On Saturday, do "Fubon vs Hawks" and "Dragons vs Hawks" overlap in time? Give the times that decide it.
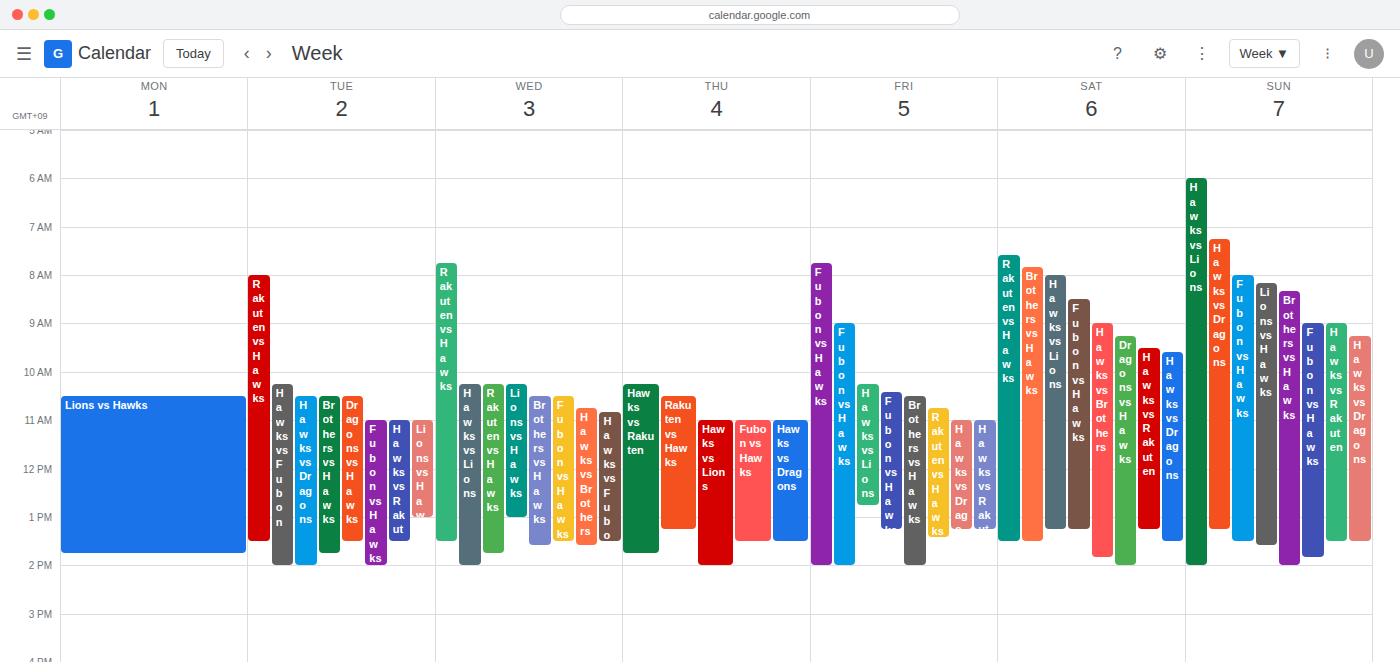
"Dragons vs Hawks" starts at 9:15 AM, before "Fubon vs Hawks" ends at 1:15 PM -- they overlap.